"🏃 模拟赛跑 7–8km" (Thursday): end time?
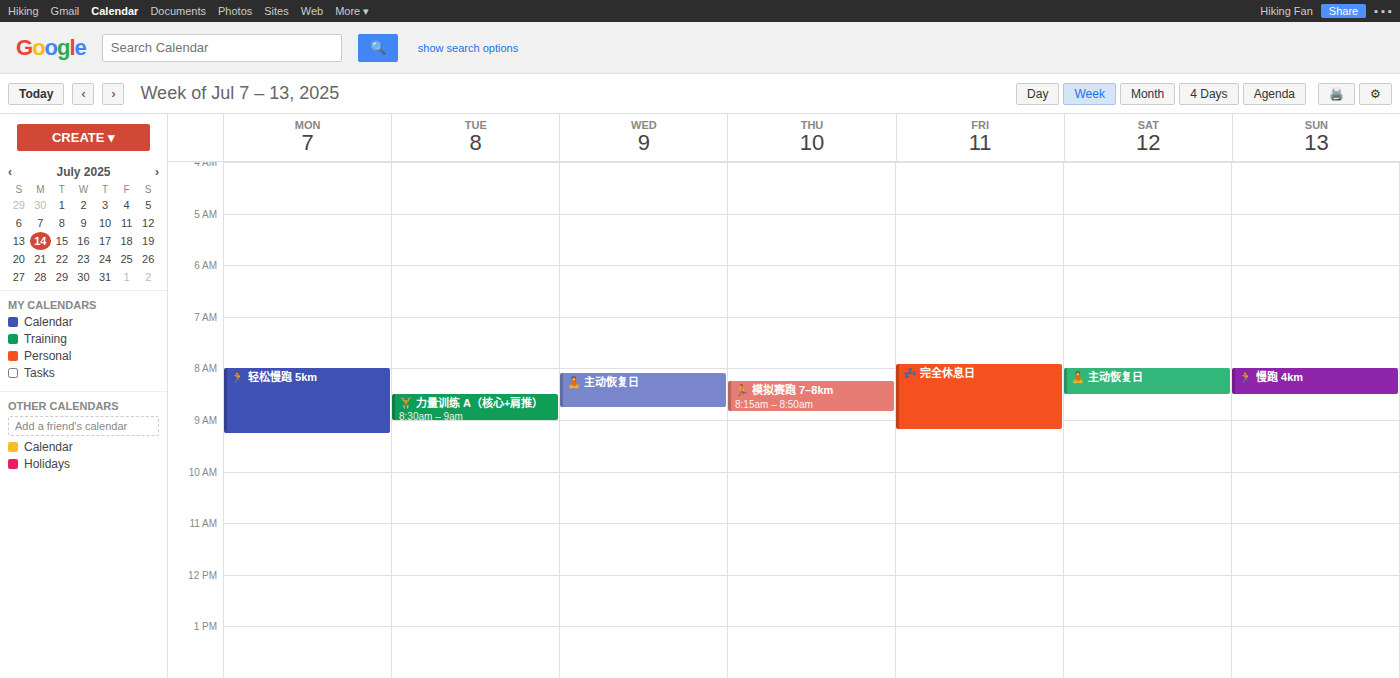
8:50 AM